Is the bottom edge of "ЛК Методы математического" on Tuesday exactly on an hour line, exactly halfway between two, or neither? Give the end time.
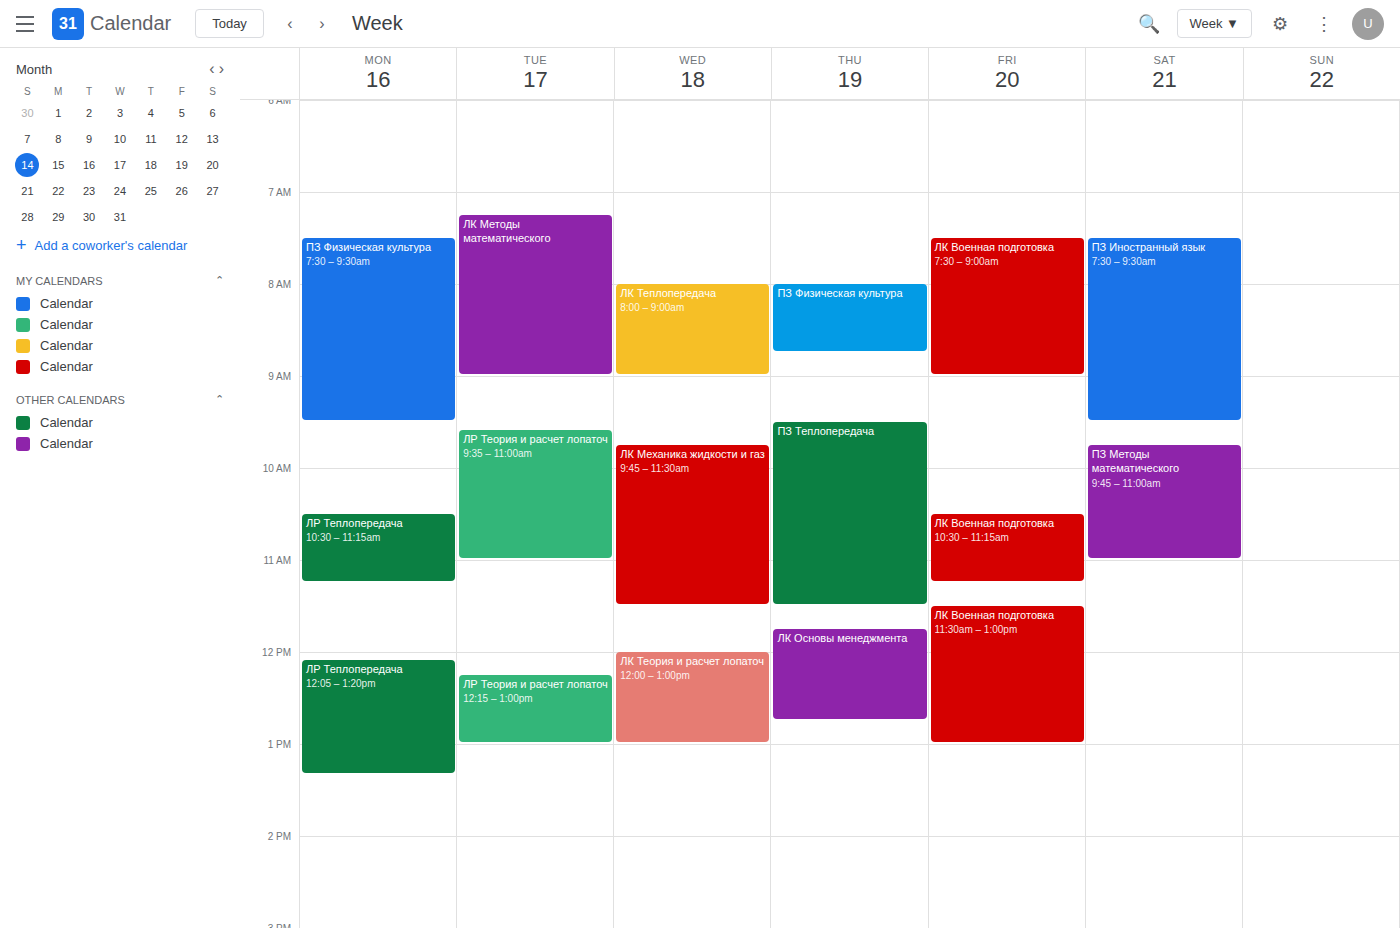
9:00 AM -- exactly on the 9 AM line.